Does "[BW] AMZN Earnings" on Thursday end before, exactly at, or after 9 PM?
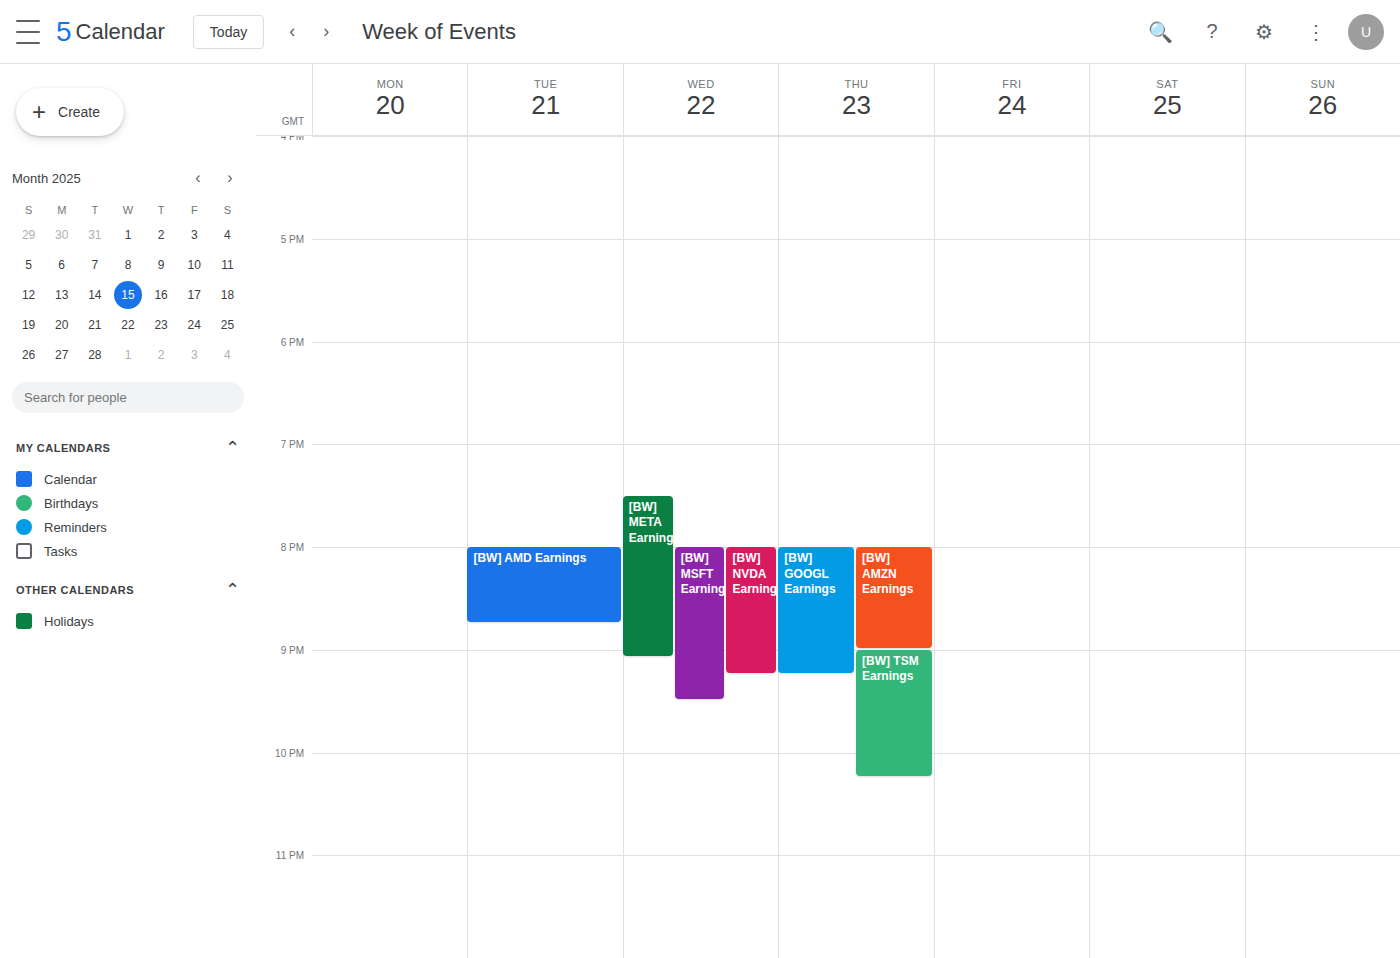
9:00 PM -- exactly at 9 PM, on the 9 PM line.